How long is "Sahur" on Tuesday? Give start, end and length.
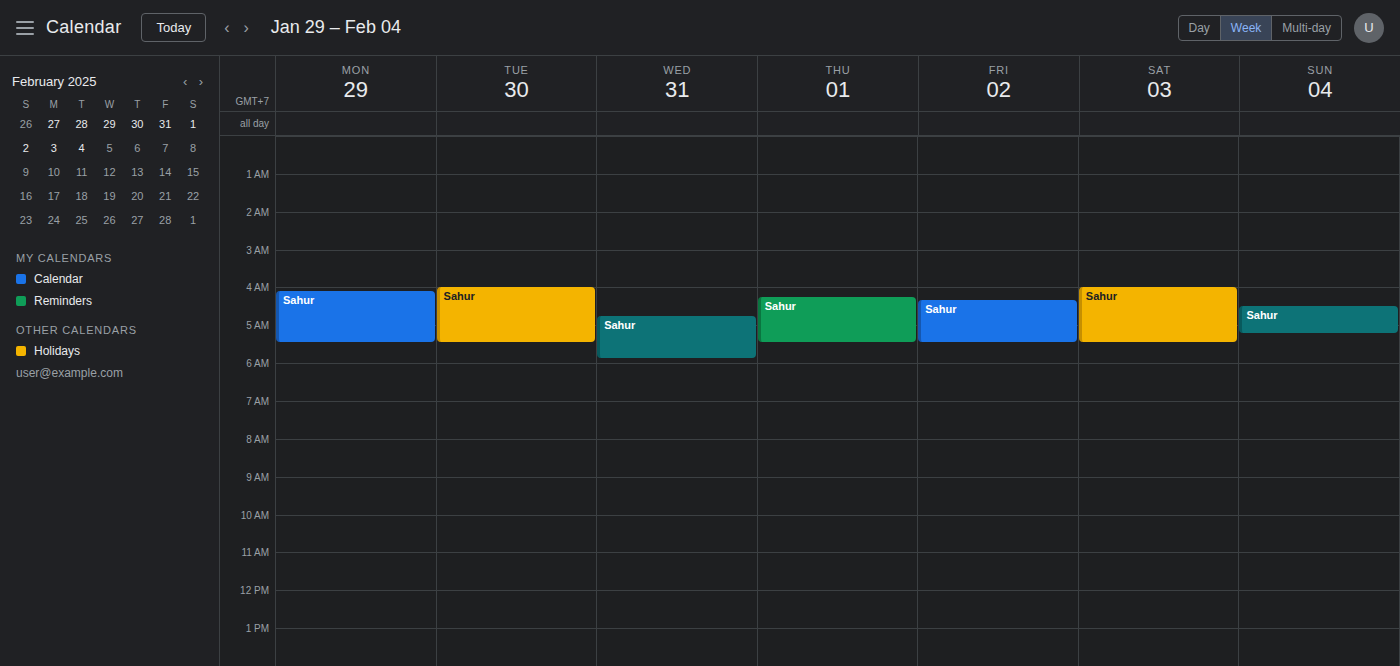
4:00 AM to 5:30 AM, 1 hour 30 minutes